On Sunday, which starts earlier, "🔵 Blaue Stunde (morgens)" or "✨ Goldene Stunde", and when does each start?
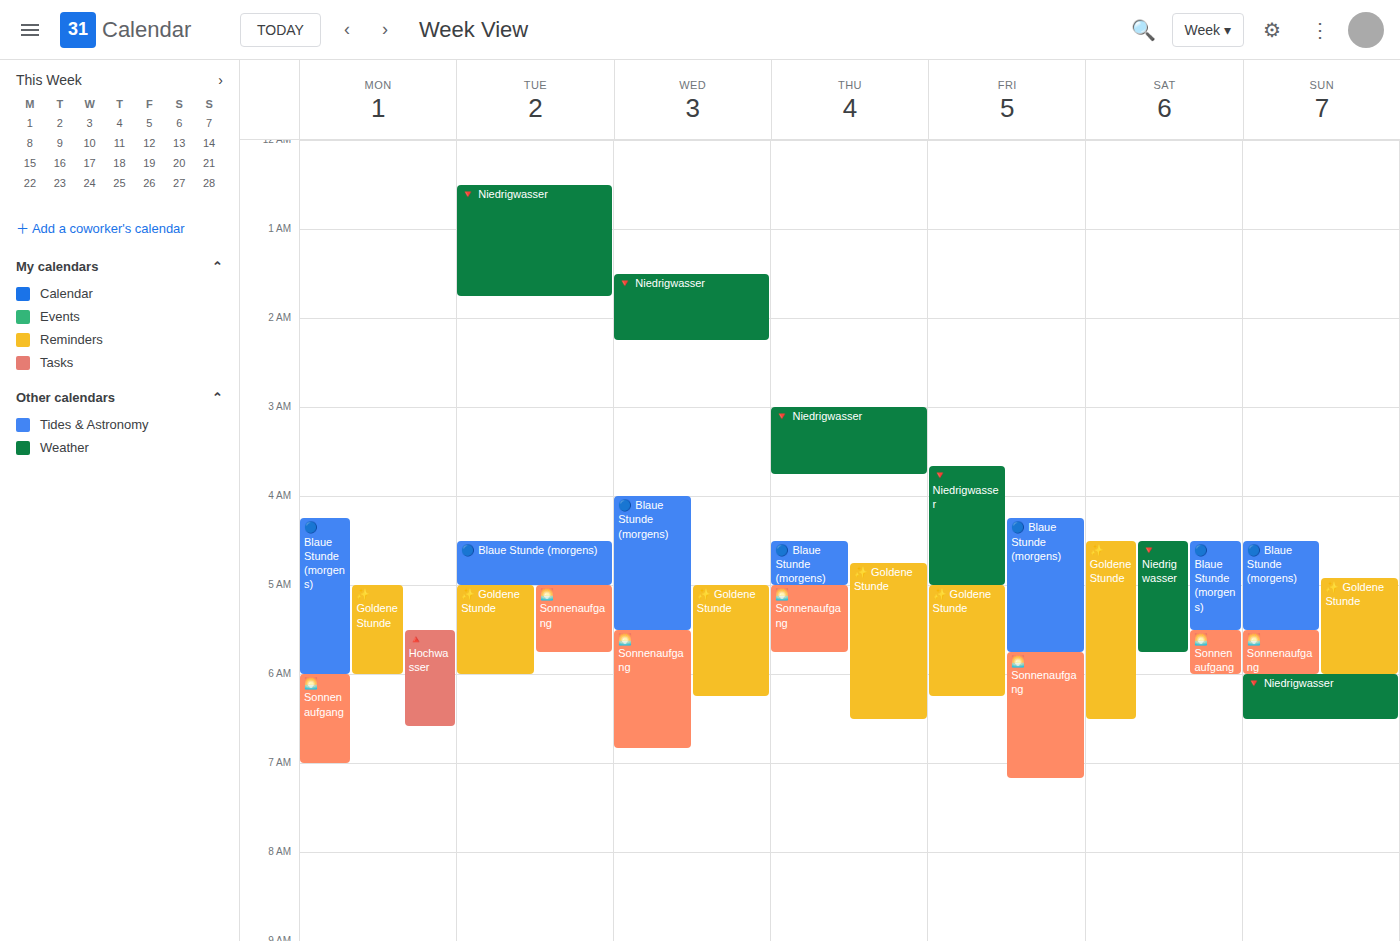
"🔵 Blaue Stunde (morgens)" 4:30 AM; "✨ Goldene Stunde" 4:55 AM.